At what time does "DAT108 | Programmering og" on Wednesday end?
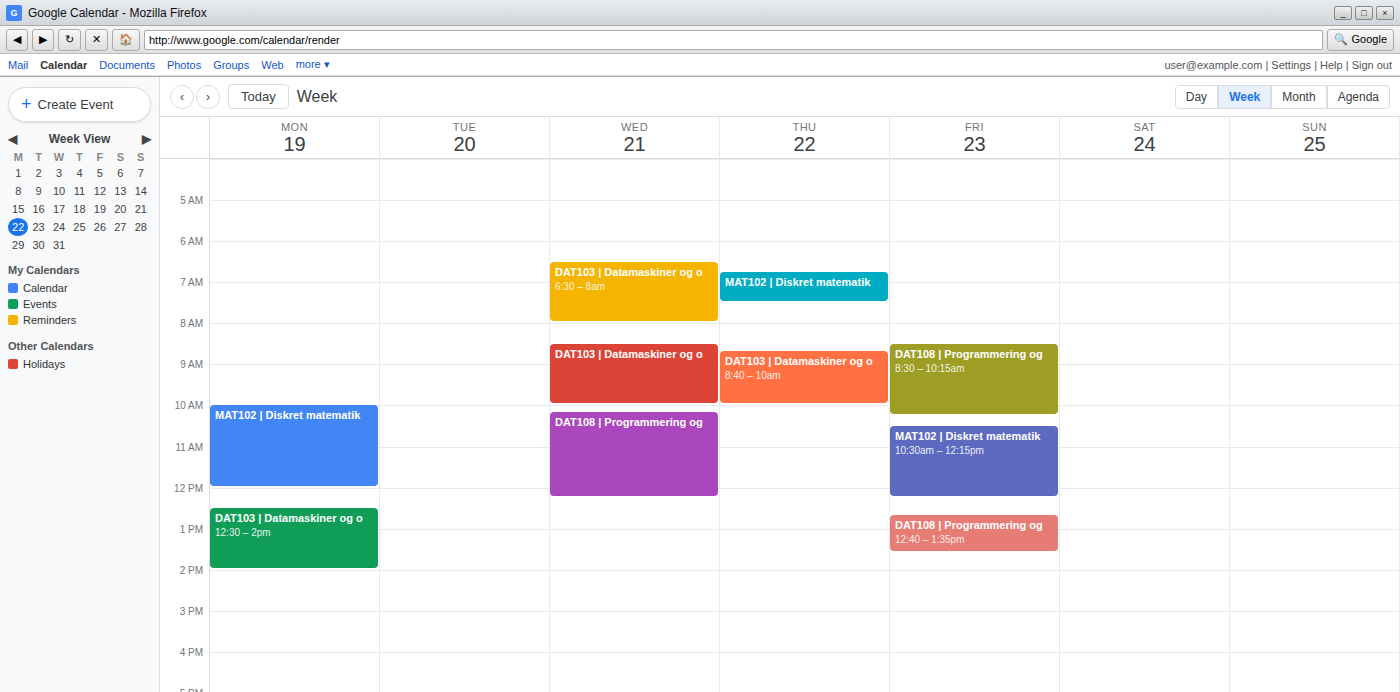
12:15 PM